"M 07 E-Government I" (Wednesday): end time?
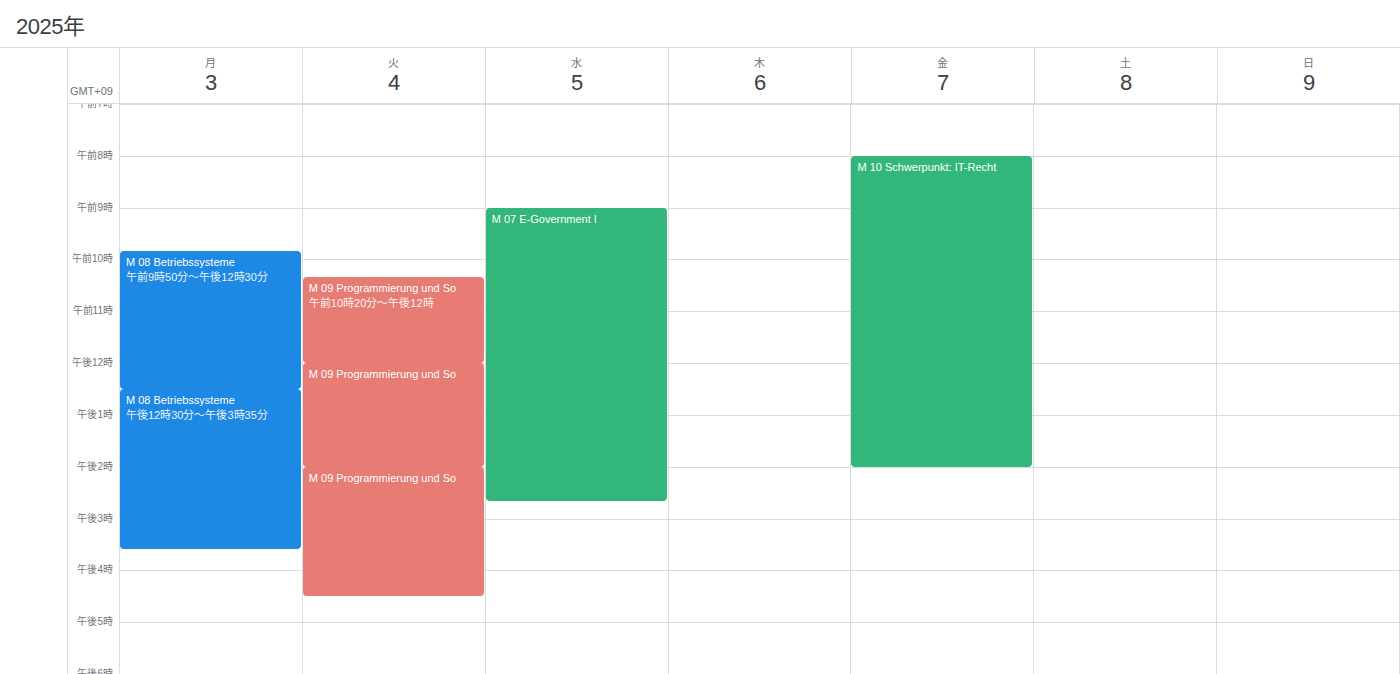
2:40 PM